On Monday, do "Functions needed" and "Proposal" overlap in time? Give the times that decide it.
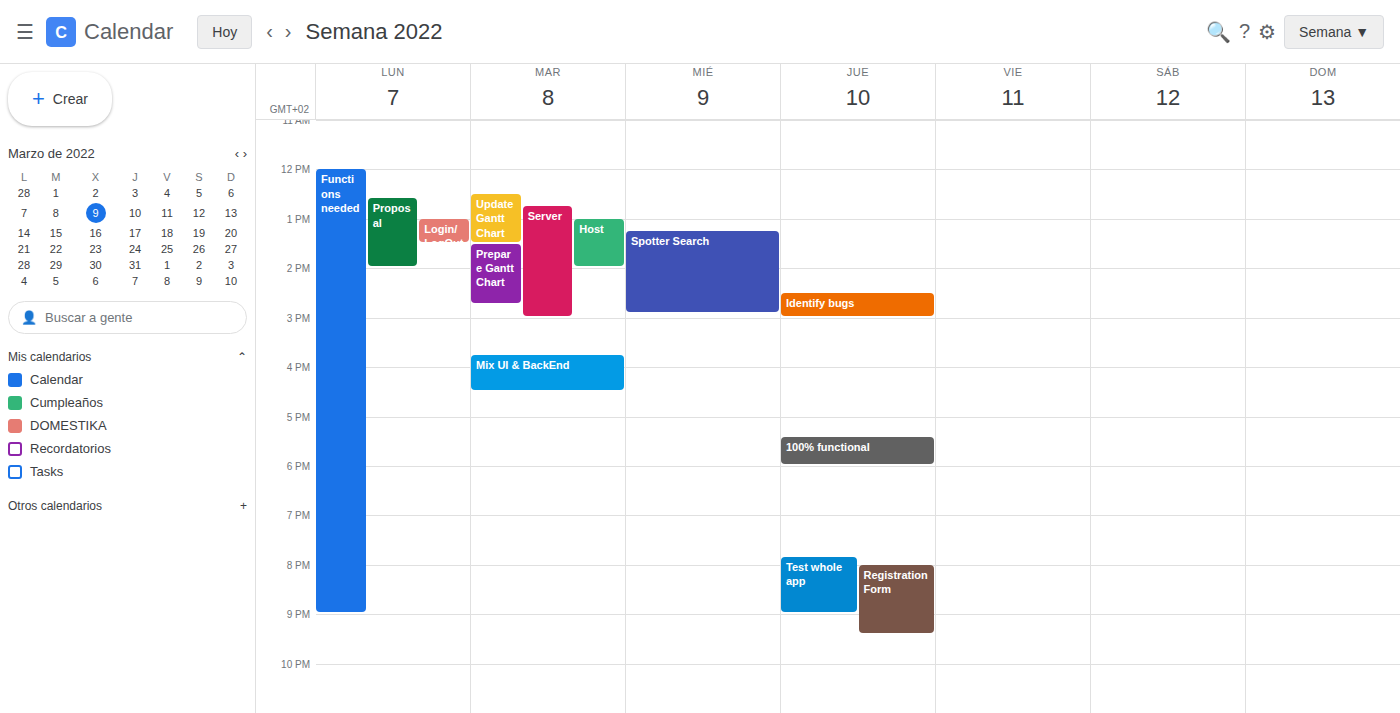
"Proposal" runs 12:35 PM to 2:00 PM, inside "Functions needed" -- they overlap.